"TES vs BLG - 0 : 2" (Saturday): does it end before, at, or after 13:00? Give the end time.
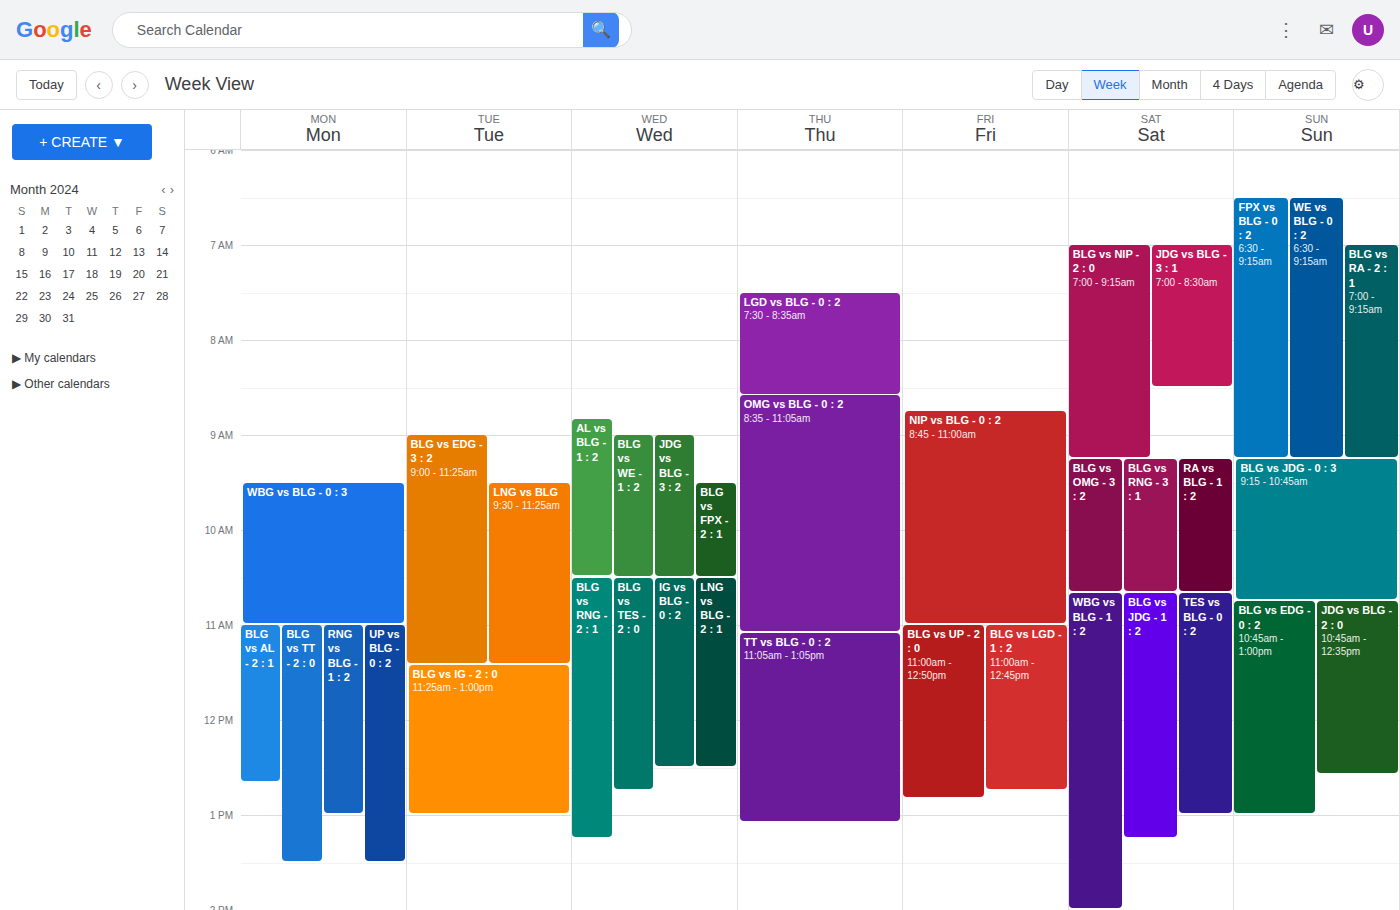
13:00 -- exactly at 13:00, on the 13:00 line.